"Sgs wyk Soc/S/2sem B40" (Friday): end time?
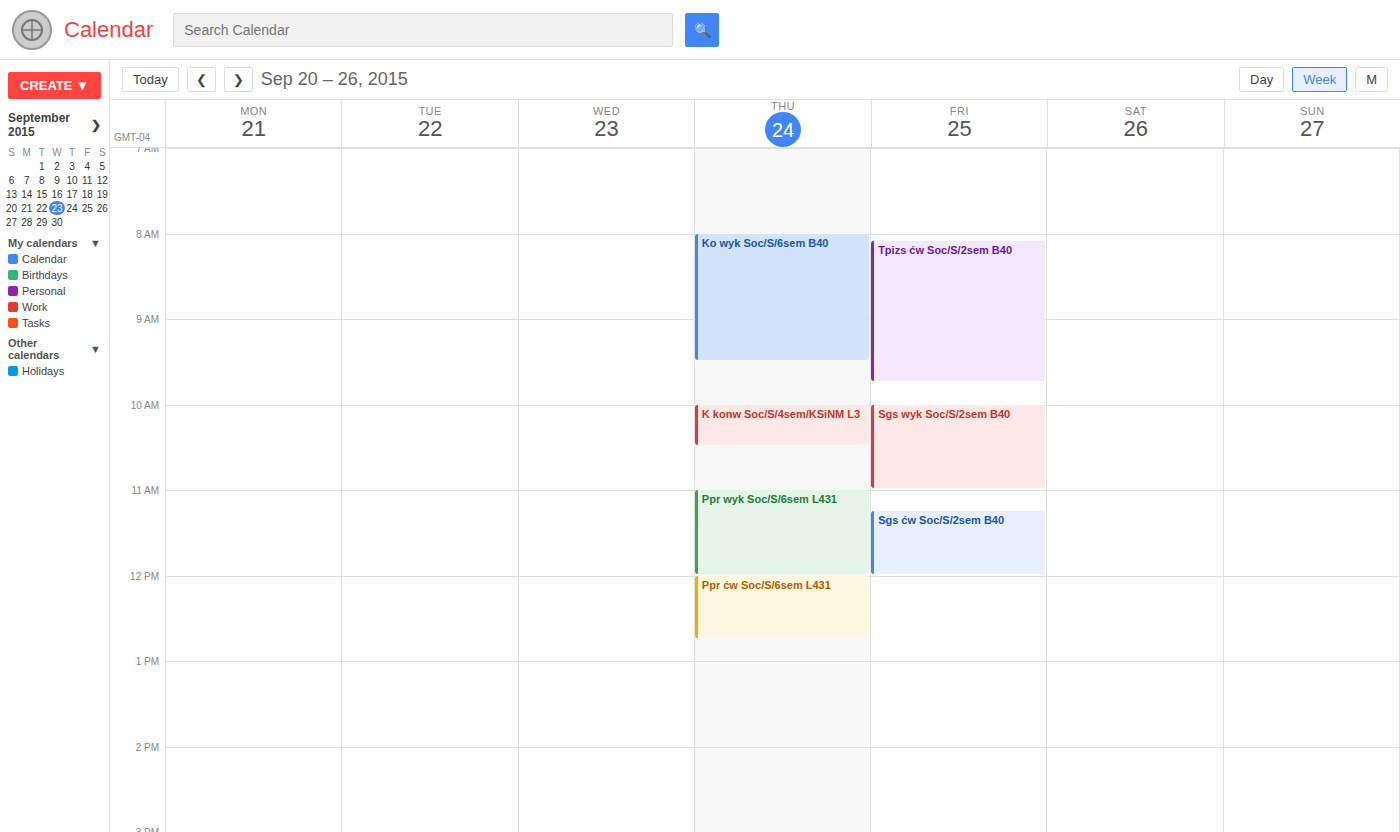
11:00 AM